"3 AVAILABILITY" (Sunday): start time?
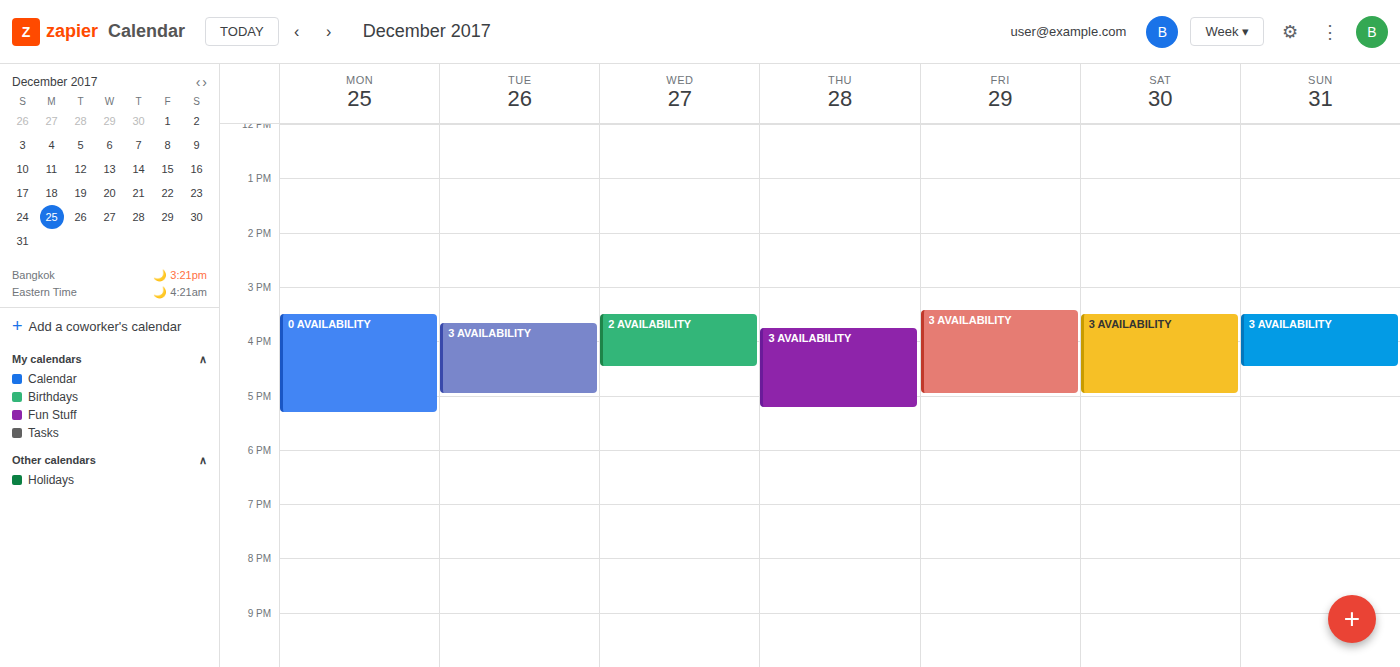
3:30 PM